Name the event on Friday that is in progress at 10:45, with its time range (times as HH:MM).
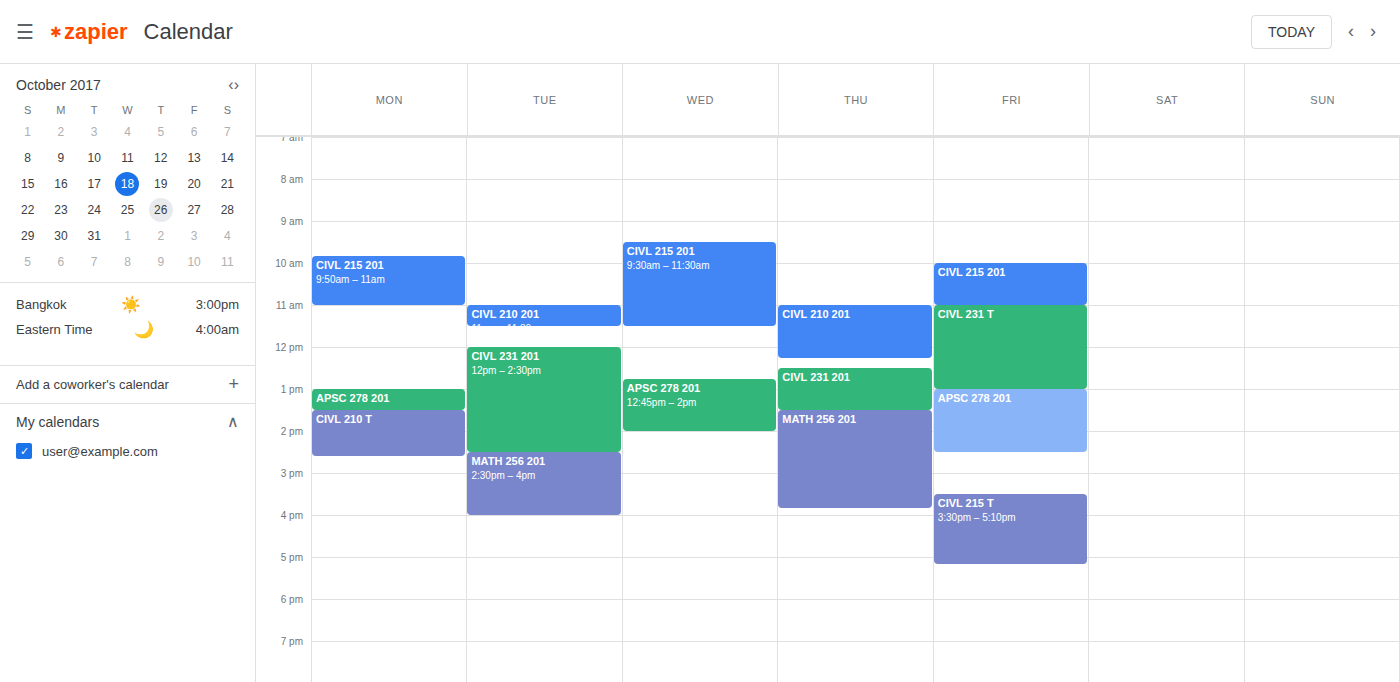
"CIVL 215 201", 10:00 to 11:00